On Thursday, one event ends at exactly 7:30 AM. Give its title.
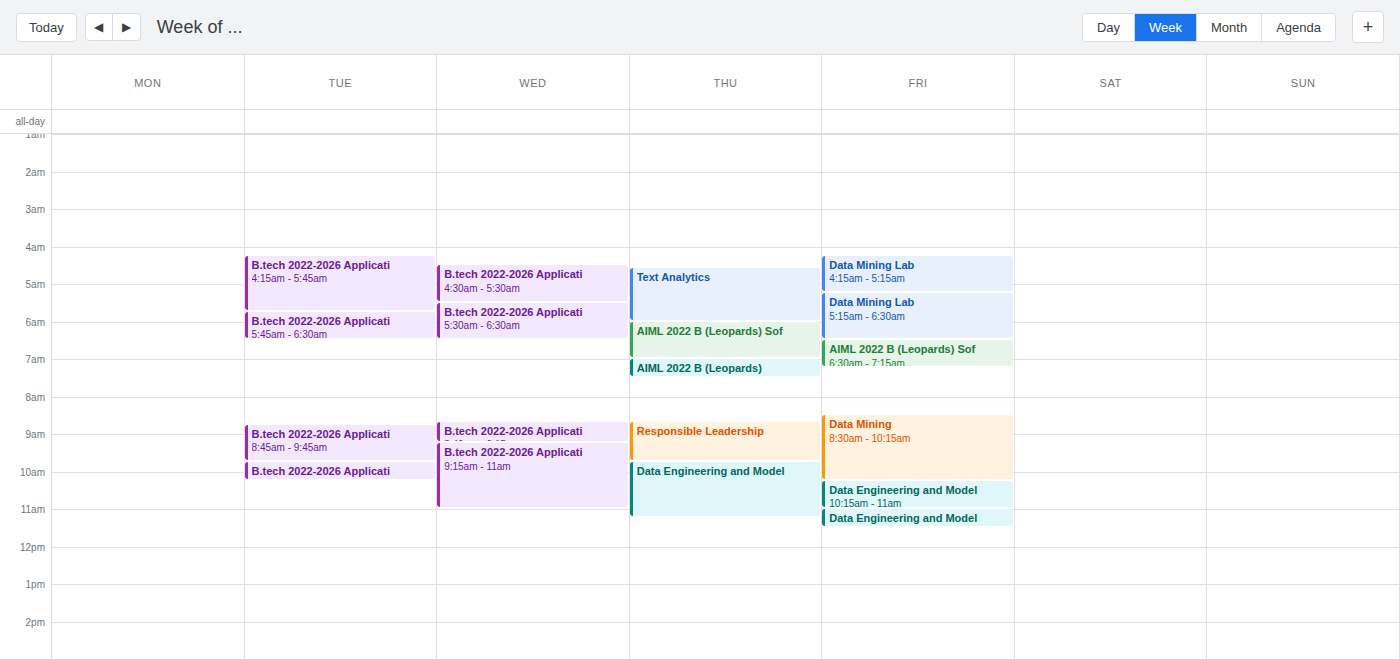
"AIML 2022 B (Leopards)"